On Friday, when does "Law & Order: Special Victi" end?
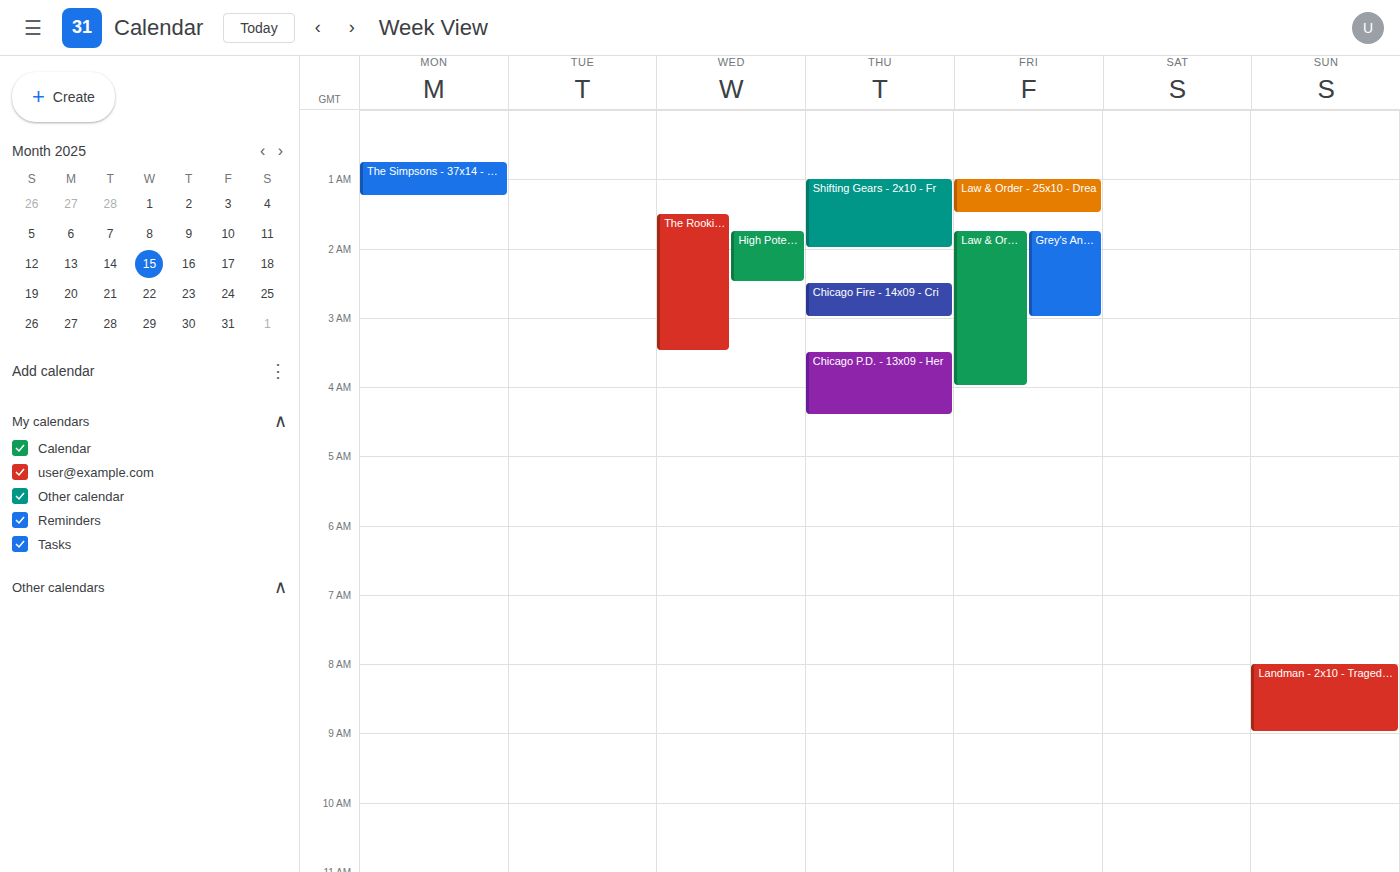
04:00